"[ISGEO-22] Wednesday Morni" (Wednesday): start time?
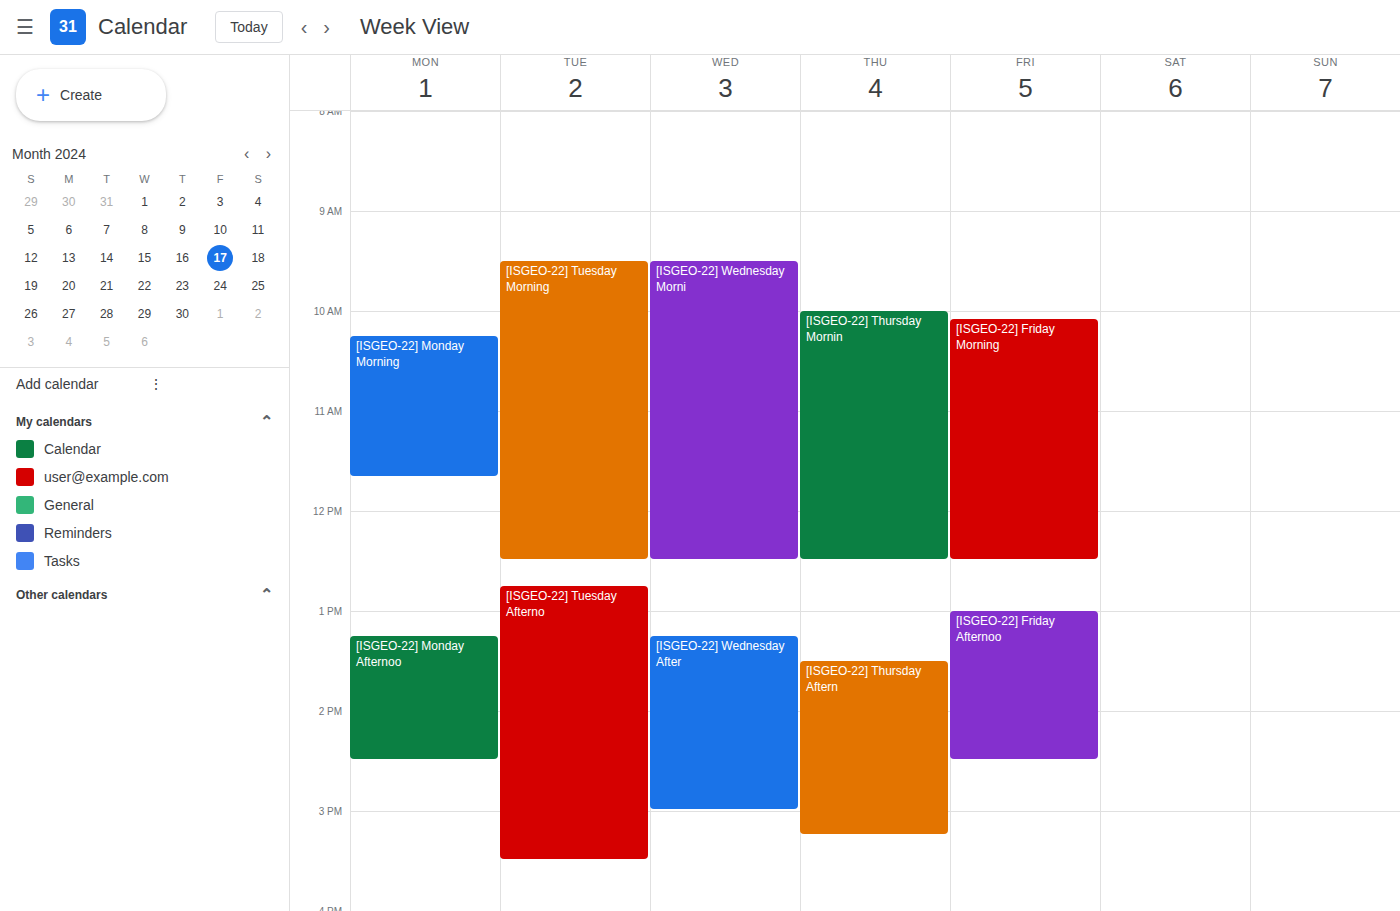
9:30 AM